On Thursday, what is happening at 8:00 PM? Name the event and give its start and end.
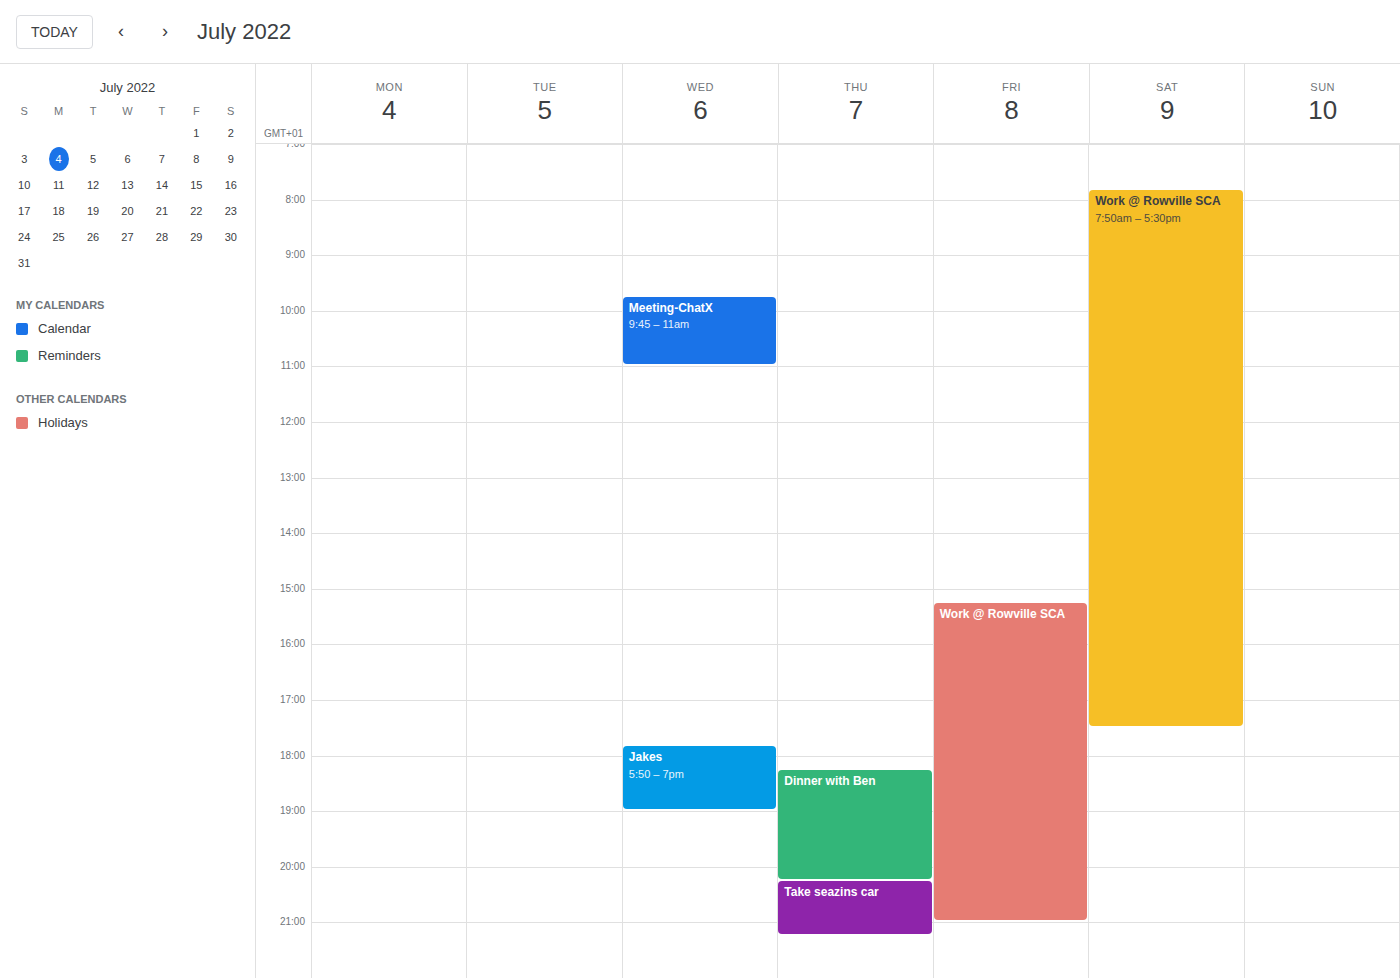
"Dinner with Ben", 6:15 PM to 8:15 PM